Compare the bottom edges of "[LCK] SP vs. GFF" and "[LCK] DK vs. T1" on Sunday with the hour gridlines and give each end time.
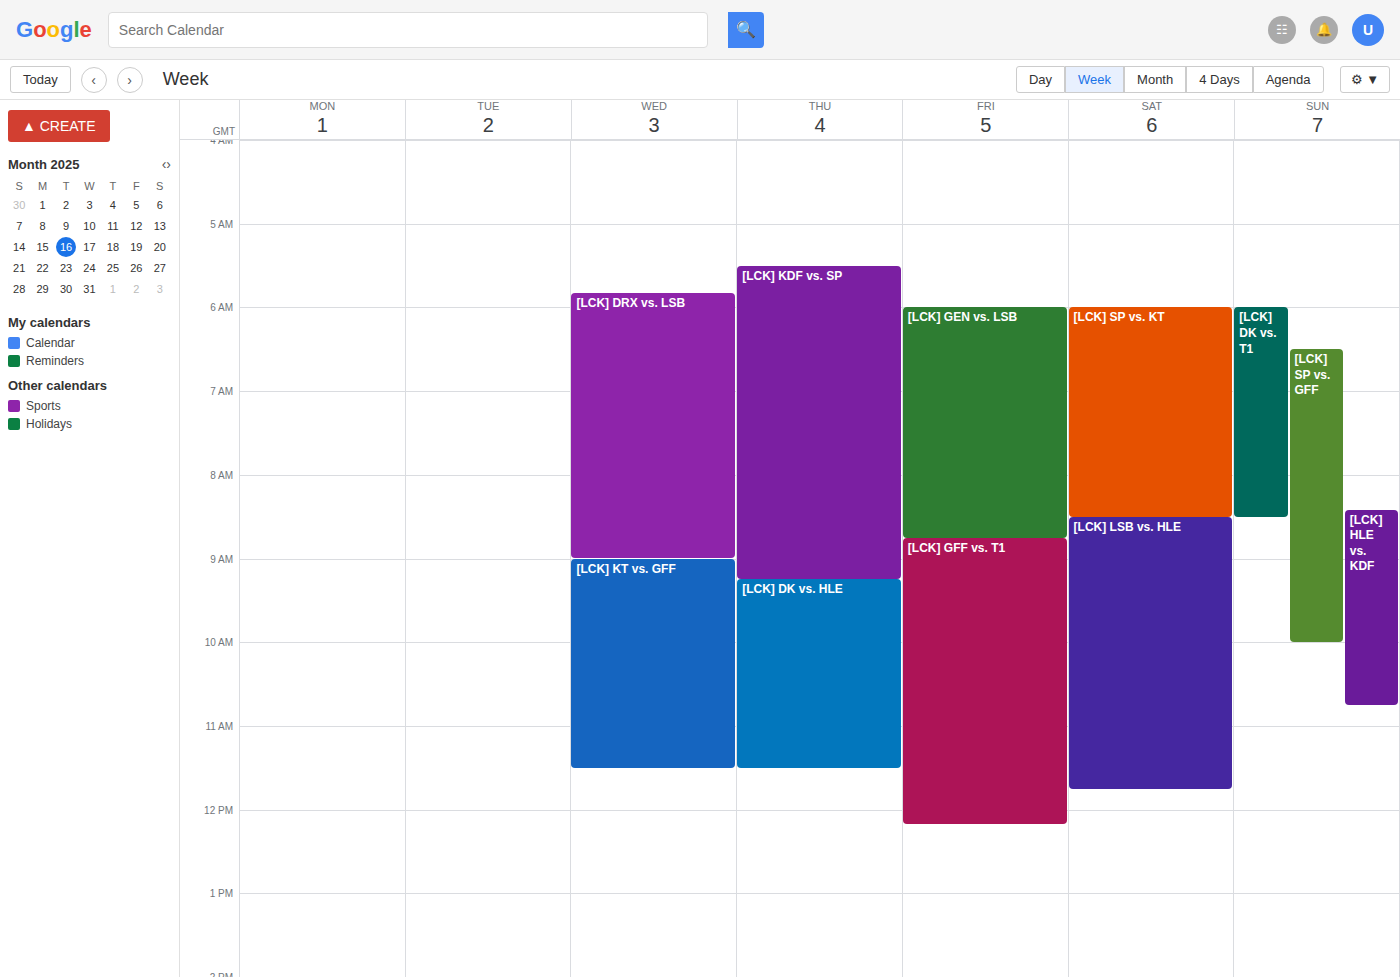
"[LCK] SP vs. GFF": 10:00 AM, exactly on the 10 AM line. "[LCK] DK vs. T1": 8:30 AM, halfway between the 8 AM and 9 AM lines.